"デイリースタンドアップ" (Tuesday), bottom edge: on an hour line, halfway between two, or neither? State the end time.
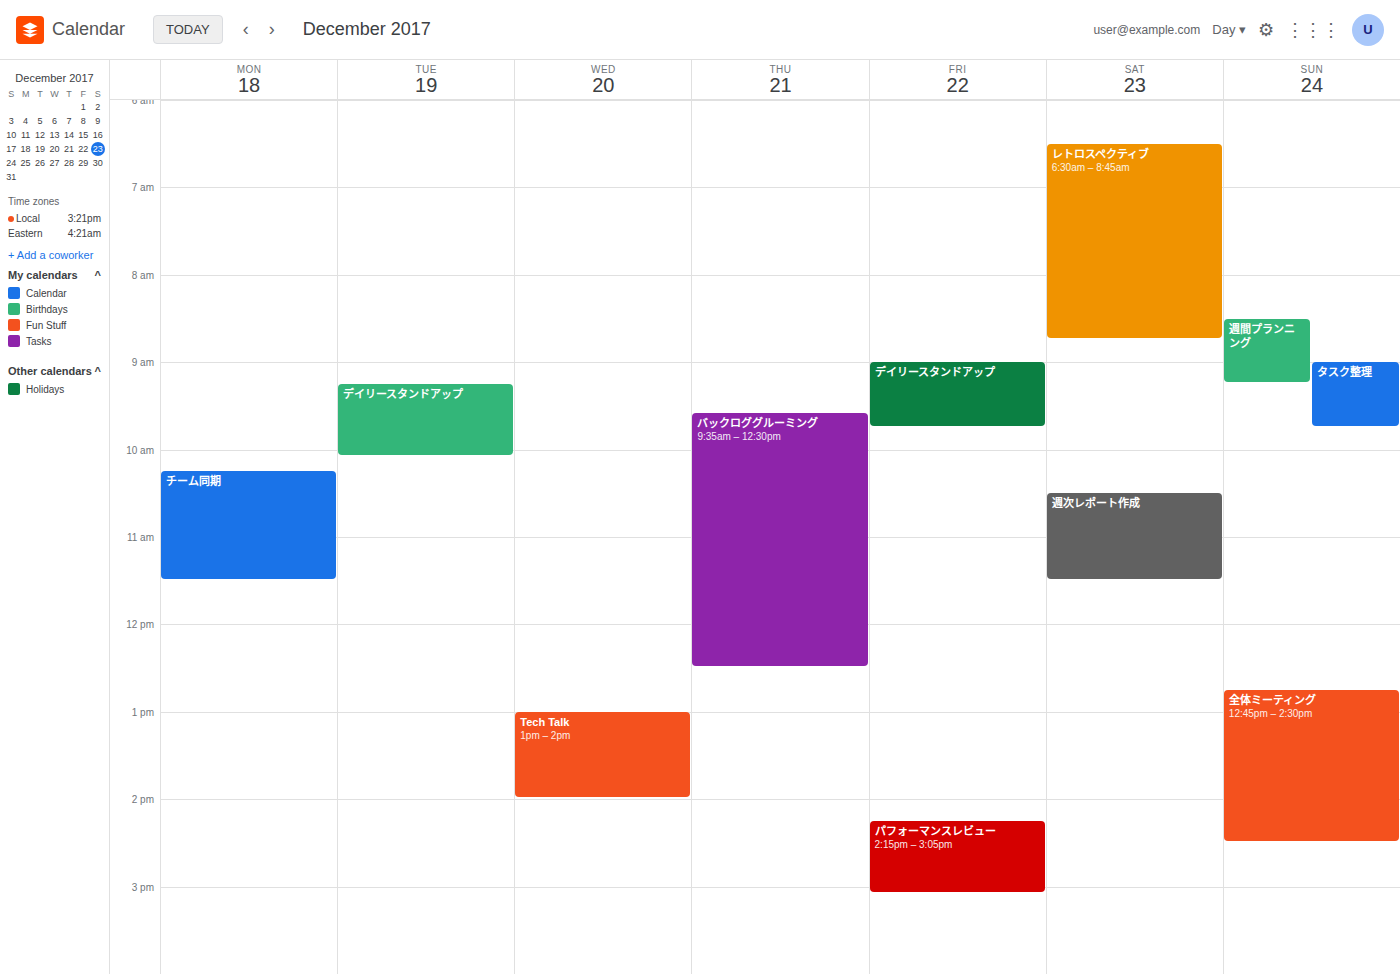
10:05 AM -- neither: 5 minutes below the 10 AM line and 55 minutes above the 11 AM line.